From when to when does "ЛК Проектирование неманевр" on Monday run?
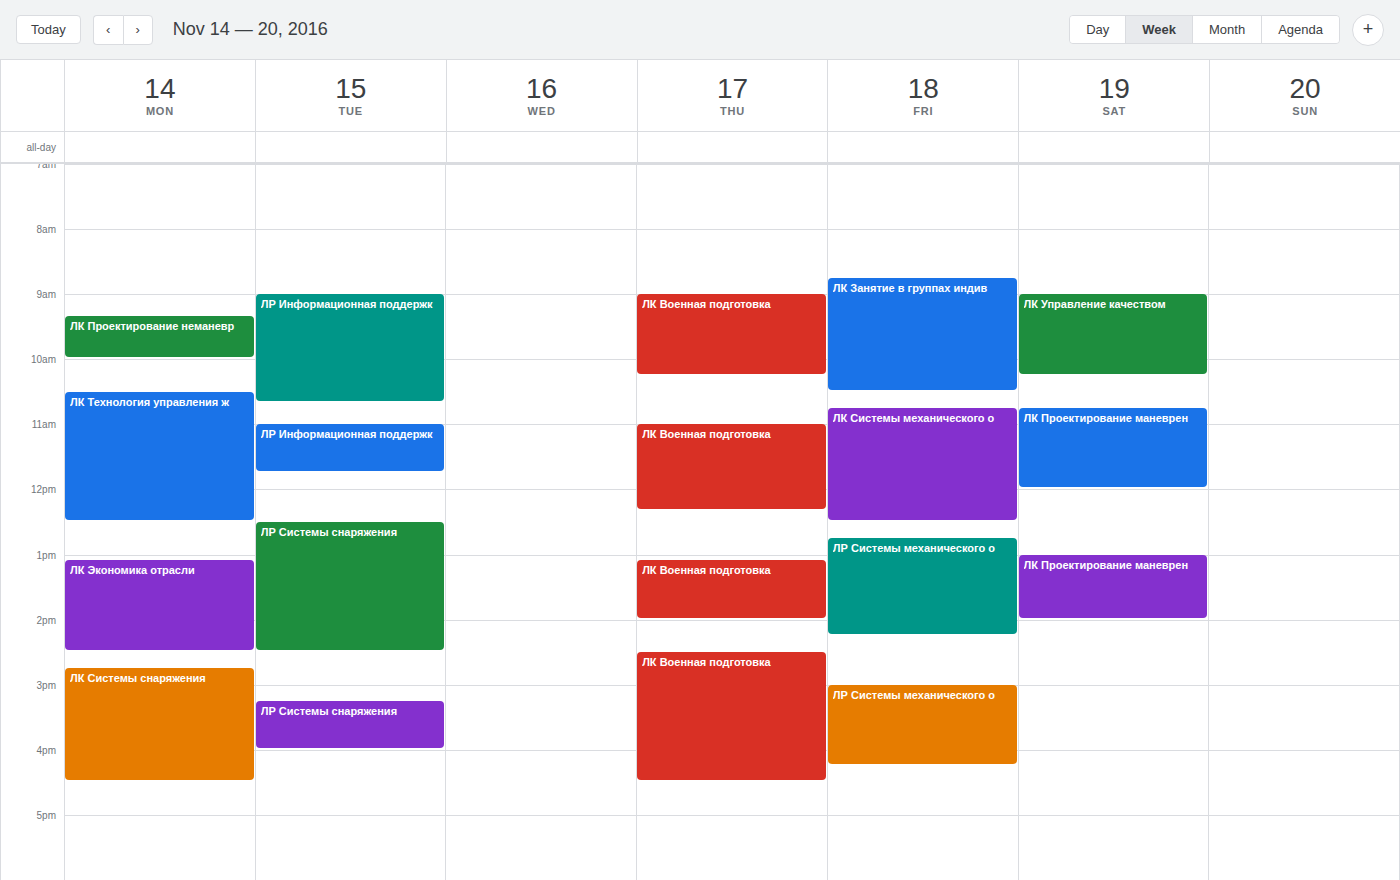
9:20 AM to 10:00 AM